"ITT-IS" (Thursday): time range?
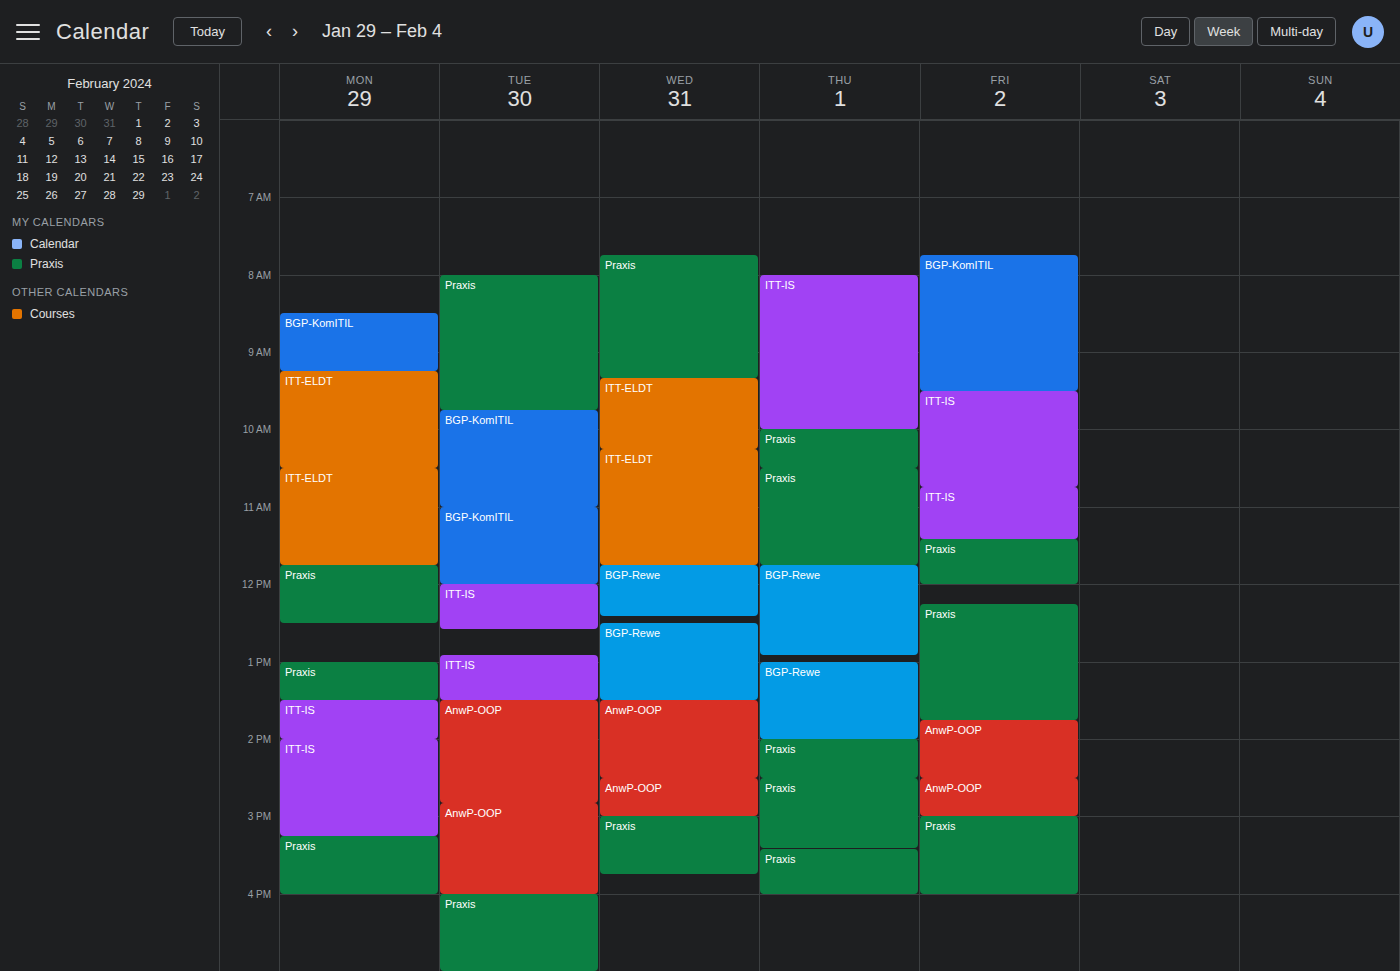
8:00 AM to 10:00 AM